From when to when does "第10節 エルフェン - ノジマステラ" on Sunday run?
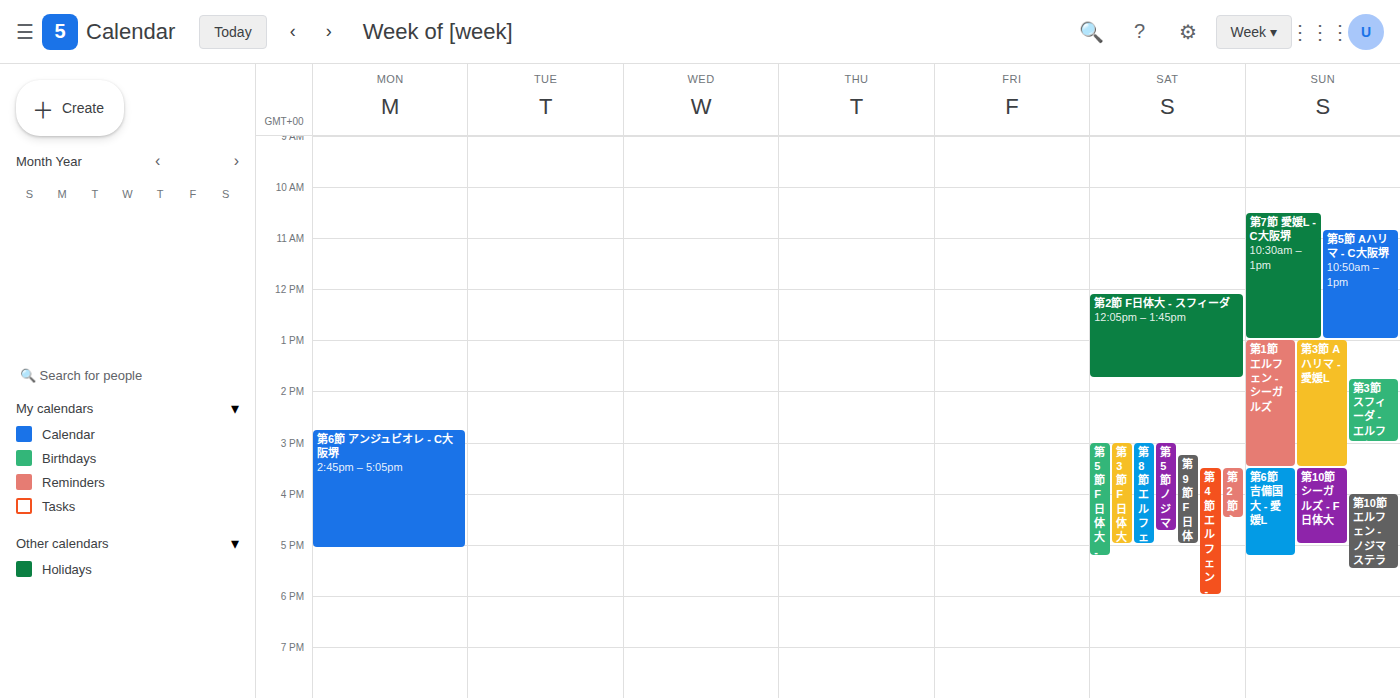
4:00 PM to 5:30 PM